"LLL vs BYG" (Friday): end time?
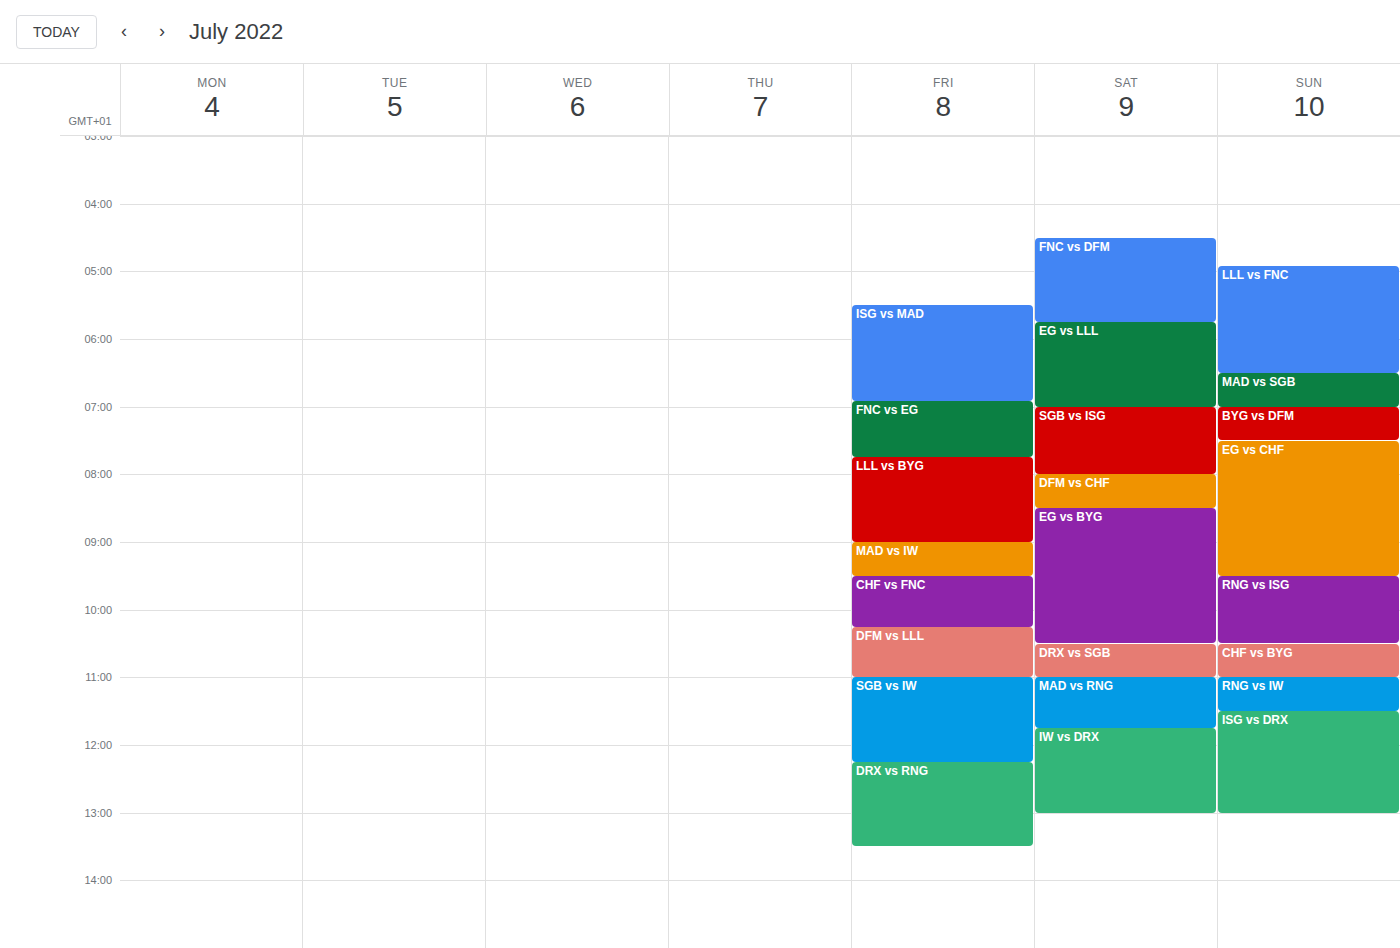
9:00 AM